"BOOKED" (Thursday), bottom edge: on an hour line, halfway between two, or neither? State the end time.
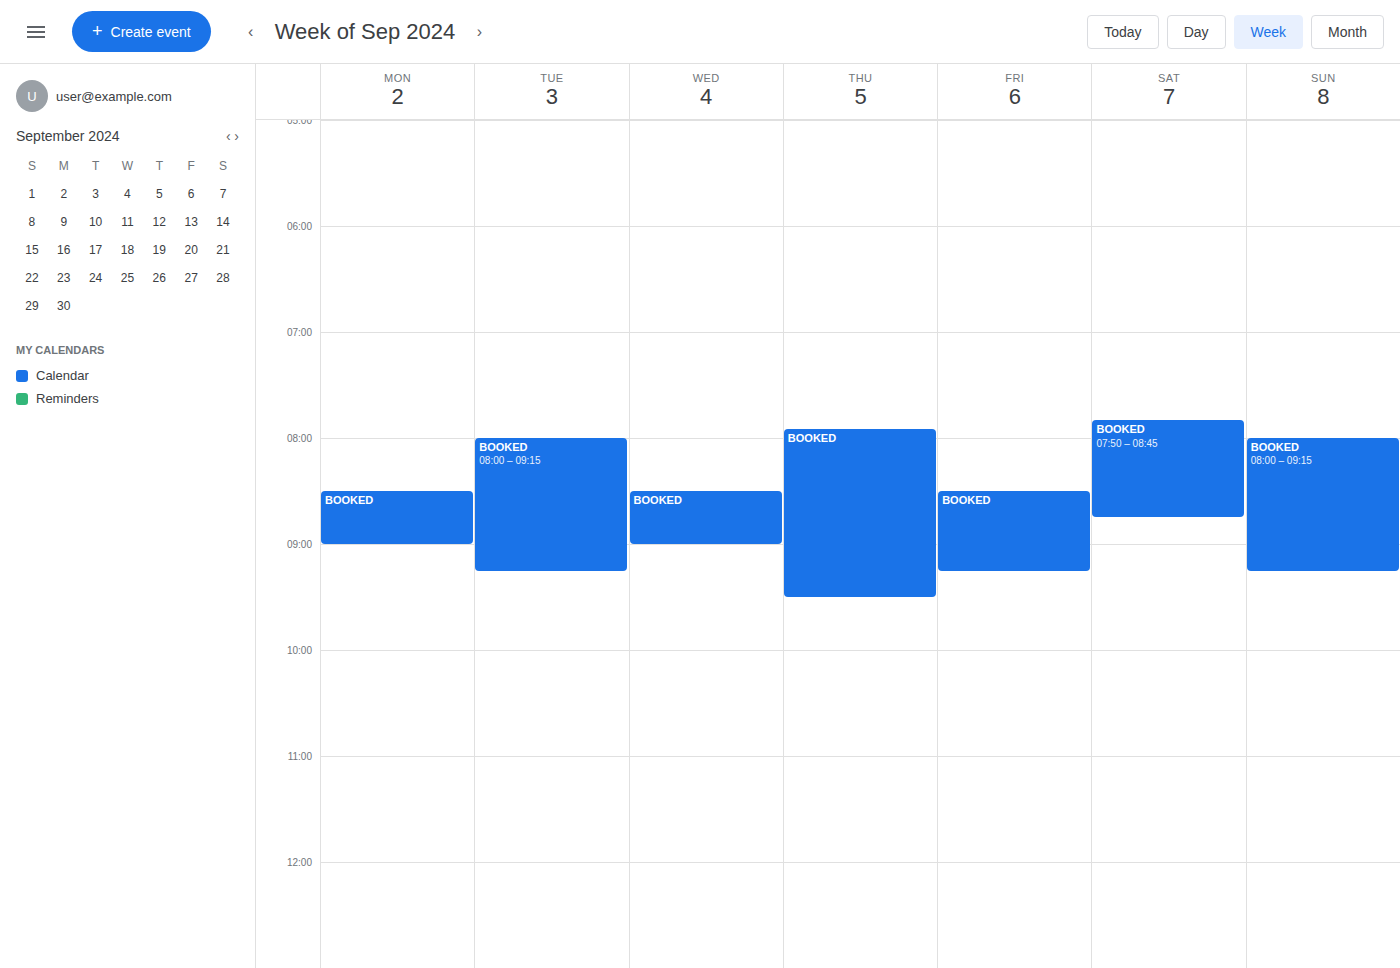
9:30 AM -- halfway between the 9 AM and 10 AM lines.